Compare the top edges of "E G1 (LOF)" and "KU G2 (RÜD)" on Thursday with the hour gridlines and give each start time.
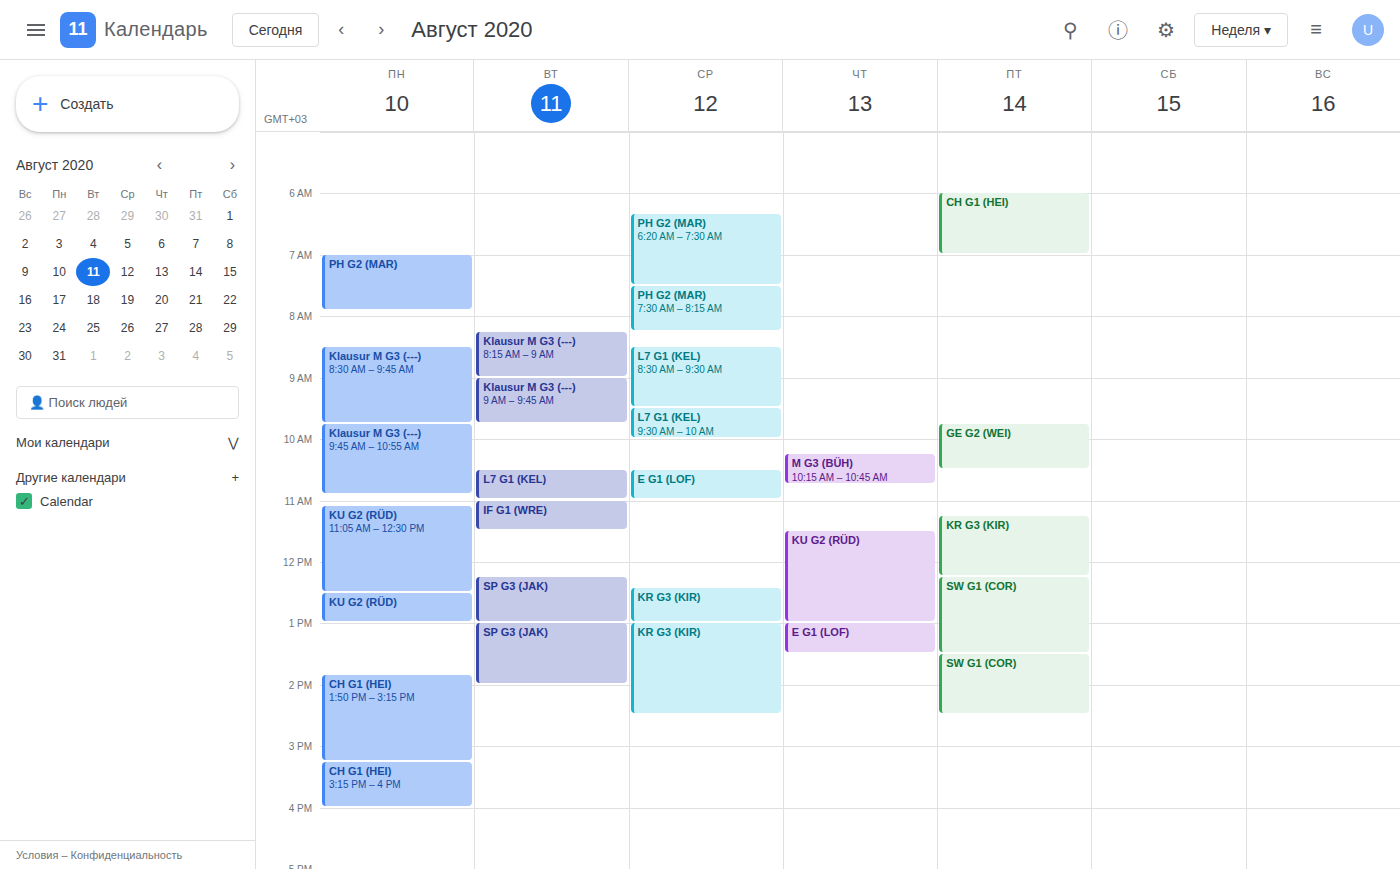
"E G1 (LOF)": 1:00 PM, exactly on the 1 PM line. "KU G2 (RÜD)": 11:30 AM, halfway between the 11 AM and 12 PM lines.